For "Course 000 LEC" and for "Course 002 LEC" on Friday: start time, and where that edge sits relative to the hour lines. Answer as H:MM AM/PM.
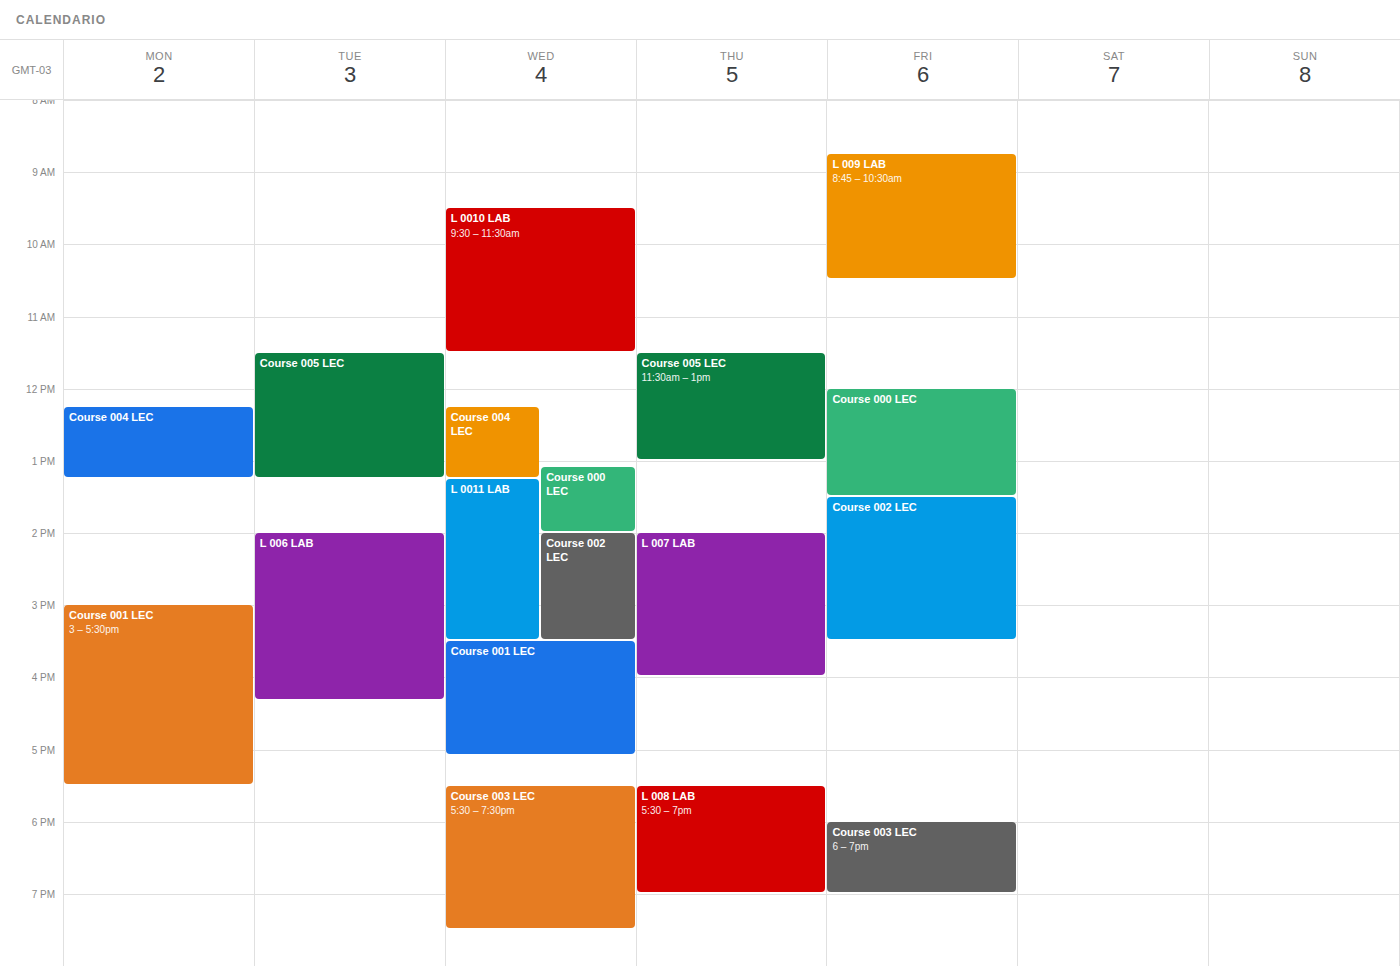
"Course 000 LEC": 12:00 PM, exactly on the 12 PM line. "Course 002 LEC": 1:30 PM, halfway between the 1 PM and 2 PM lines.